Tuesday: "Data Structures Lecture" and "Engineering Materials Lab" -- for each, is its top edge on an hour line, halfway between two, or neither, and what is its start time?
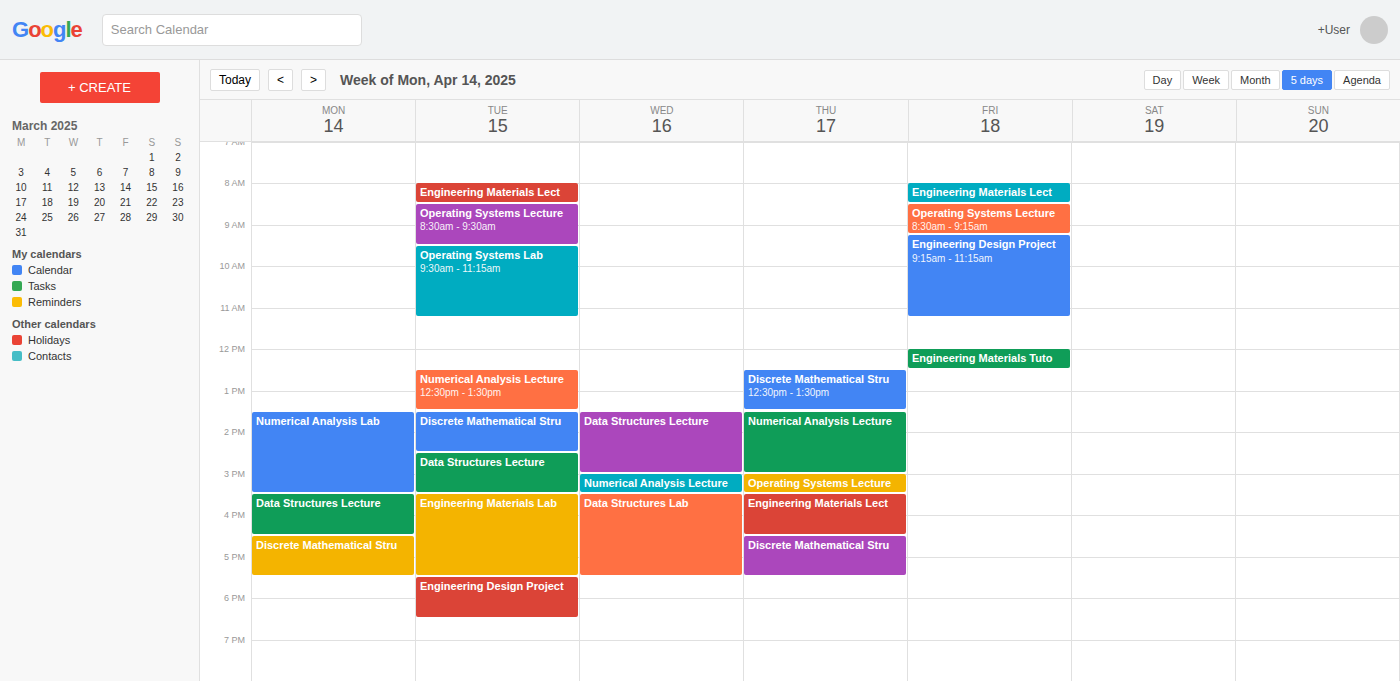
"Data Structures Lecture": 14:30, halfway between the 14:00 and 15:00 lines. "Engineering Materials Lab": 15:30, halfway between the 15:00 and 16:00 lines.